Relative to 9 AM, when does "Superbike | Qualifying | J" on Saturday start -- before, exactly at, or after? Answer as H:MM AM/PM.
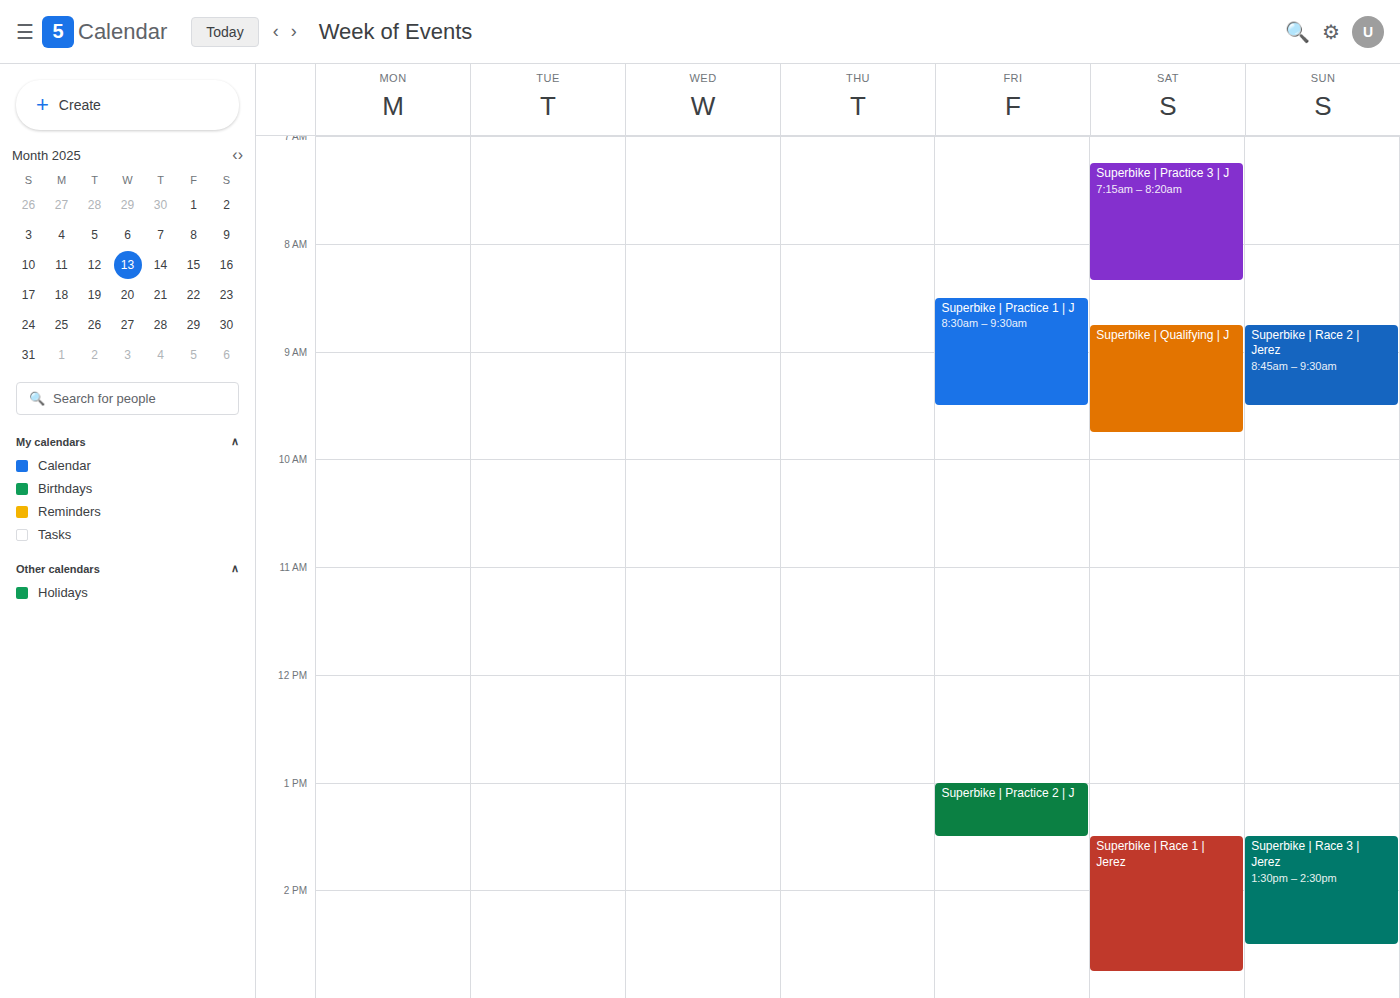
8:45 AM -- before 9 AM, 15 minutes above the 9 AM line.